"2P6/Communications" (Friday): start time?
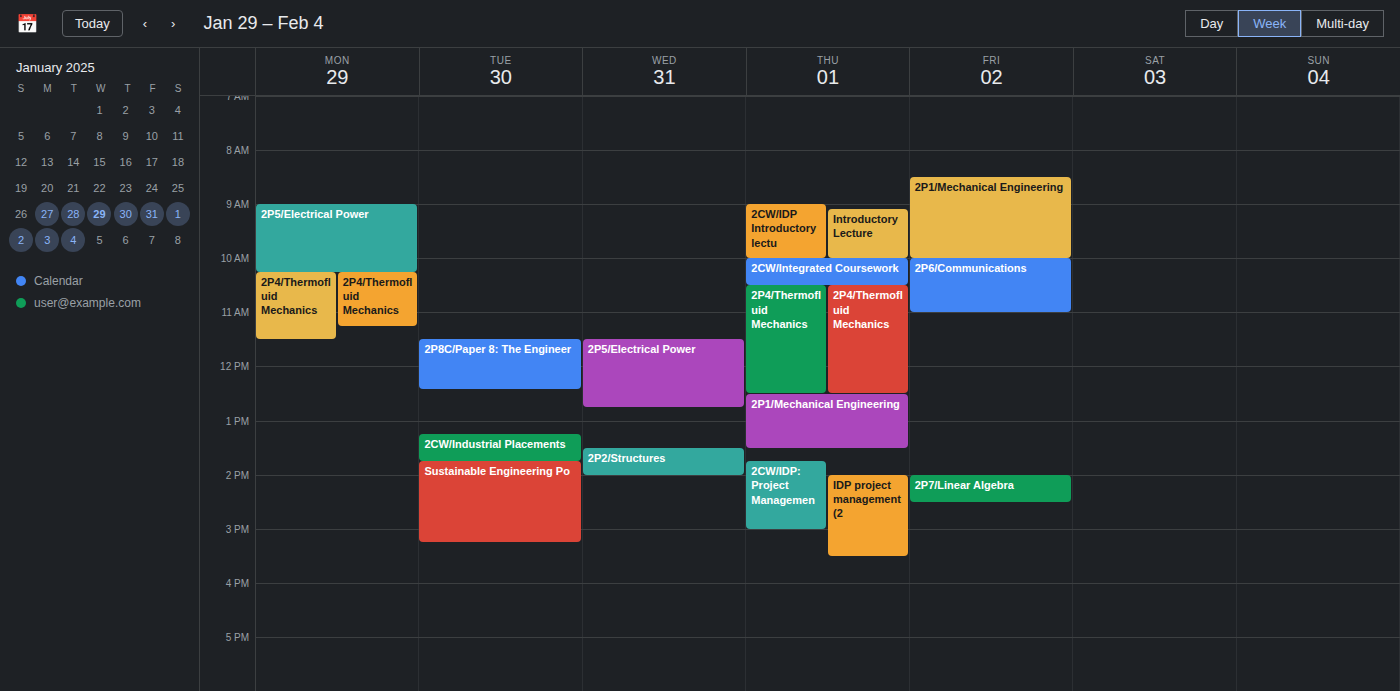
10:00 AM